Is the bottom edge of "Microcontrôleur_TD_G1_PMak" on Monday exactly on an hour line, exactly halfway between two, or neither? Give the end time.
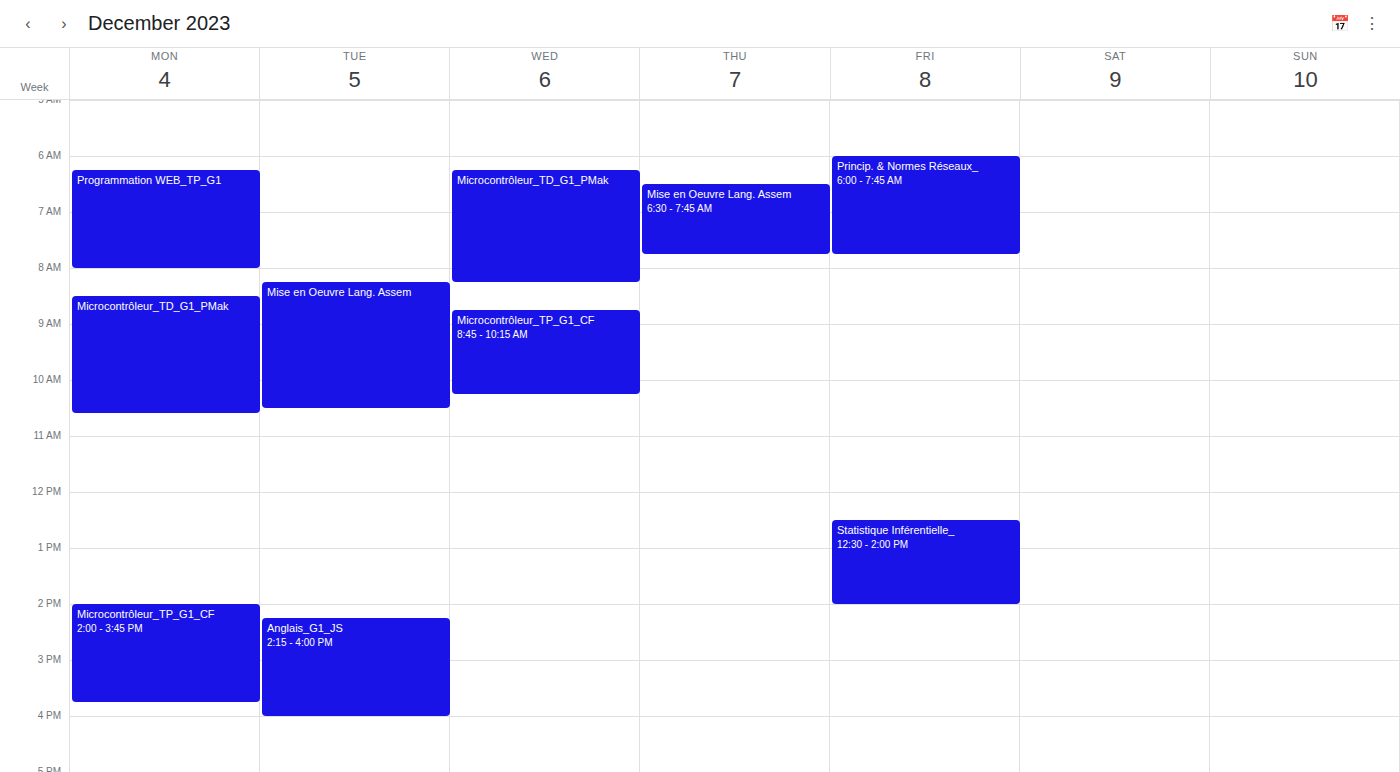
10:35 AM -- neither: 35 minutes below the 10 AM line and 25 minutes above the 11 AM line.